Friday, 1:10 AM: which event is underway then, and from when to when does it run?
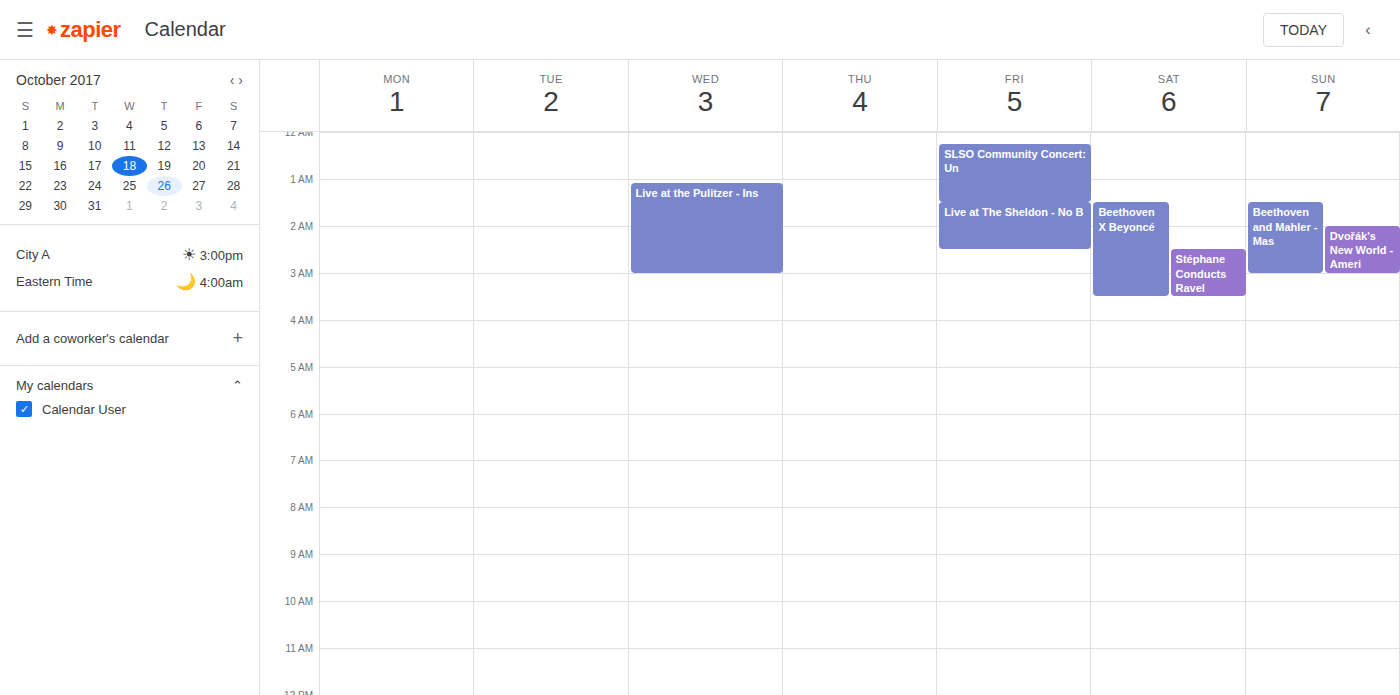
"SLSO Community Concert: Un", 12:15 AM to 1:30 AM